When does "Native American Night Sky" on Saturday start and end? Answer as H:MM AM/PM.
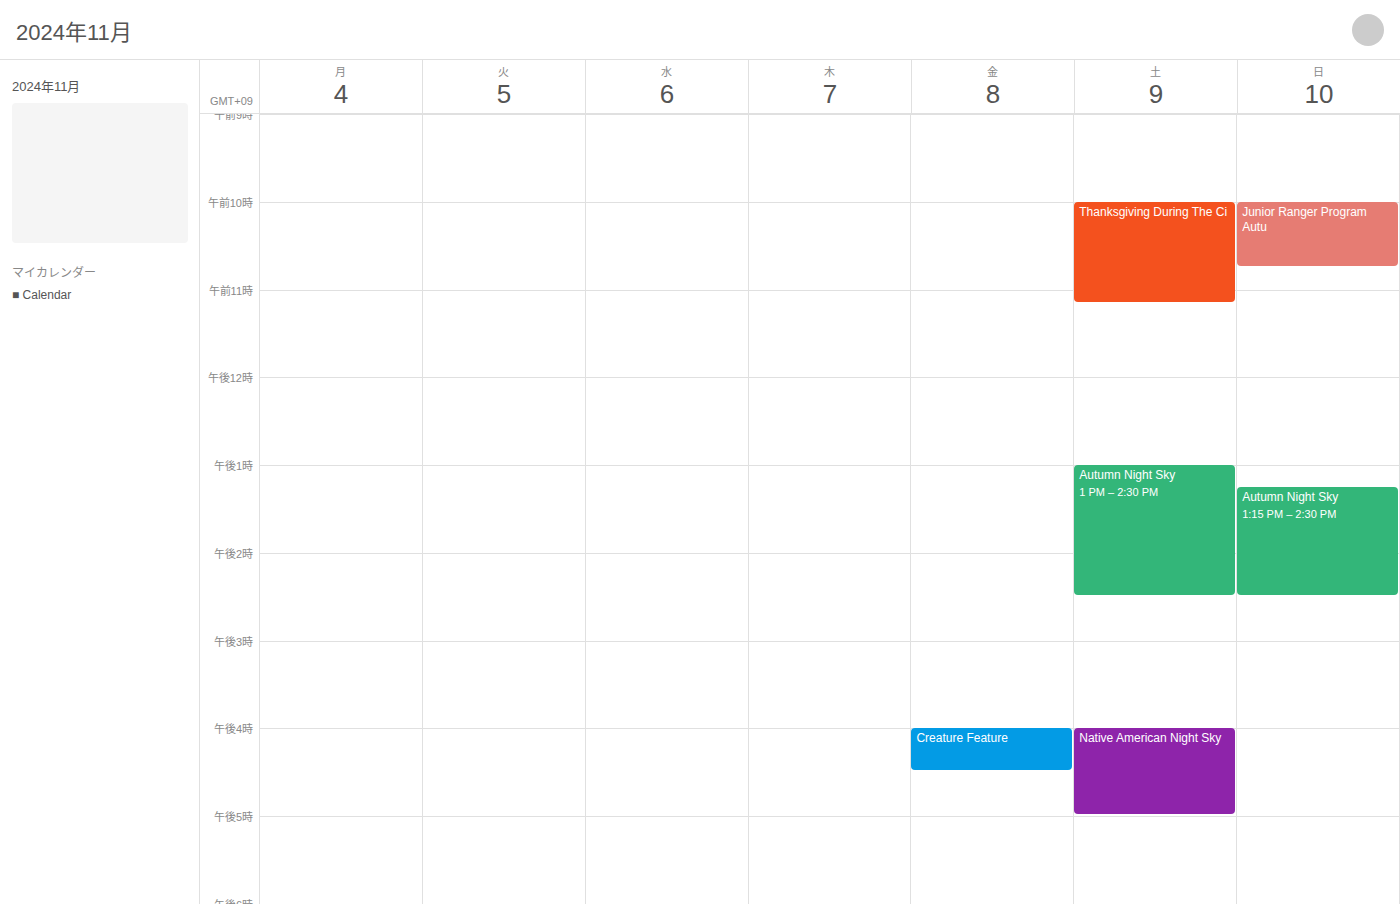
4:00 PM to 5:00 PM